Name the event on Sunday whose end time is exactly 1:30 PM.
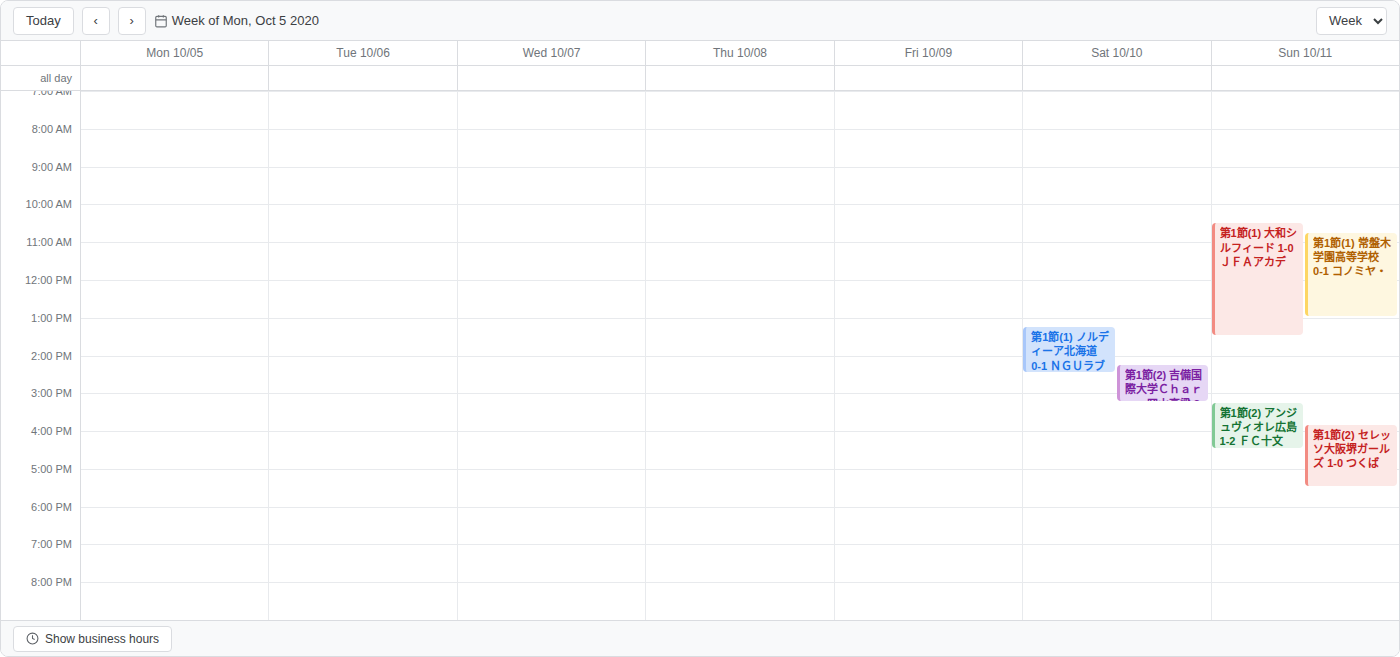
"第1節(1) 大和シルフィード 1-0 ＪＦＡアカデ"